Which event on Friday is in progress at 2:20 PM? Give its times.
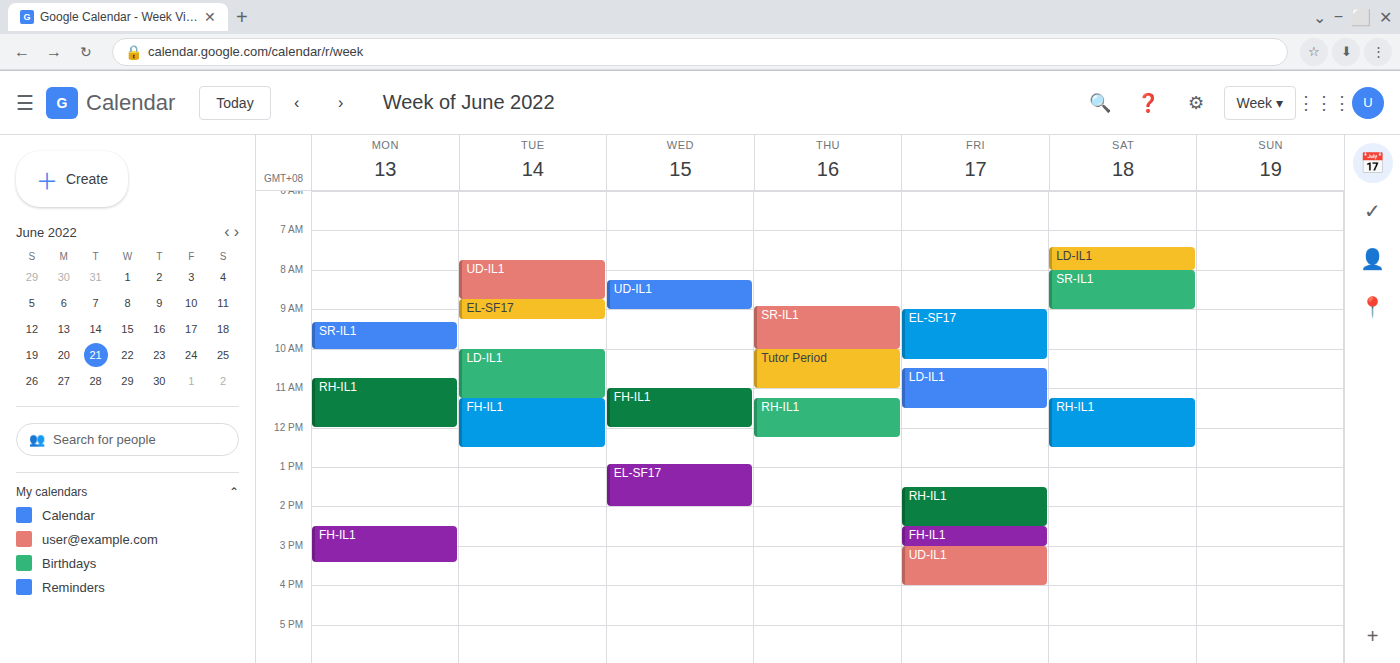
"RH-IL1", 1:30 PM to 2:30 PM